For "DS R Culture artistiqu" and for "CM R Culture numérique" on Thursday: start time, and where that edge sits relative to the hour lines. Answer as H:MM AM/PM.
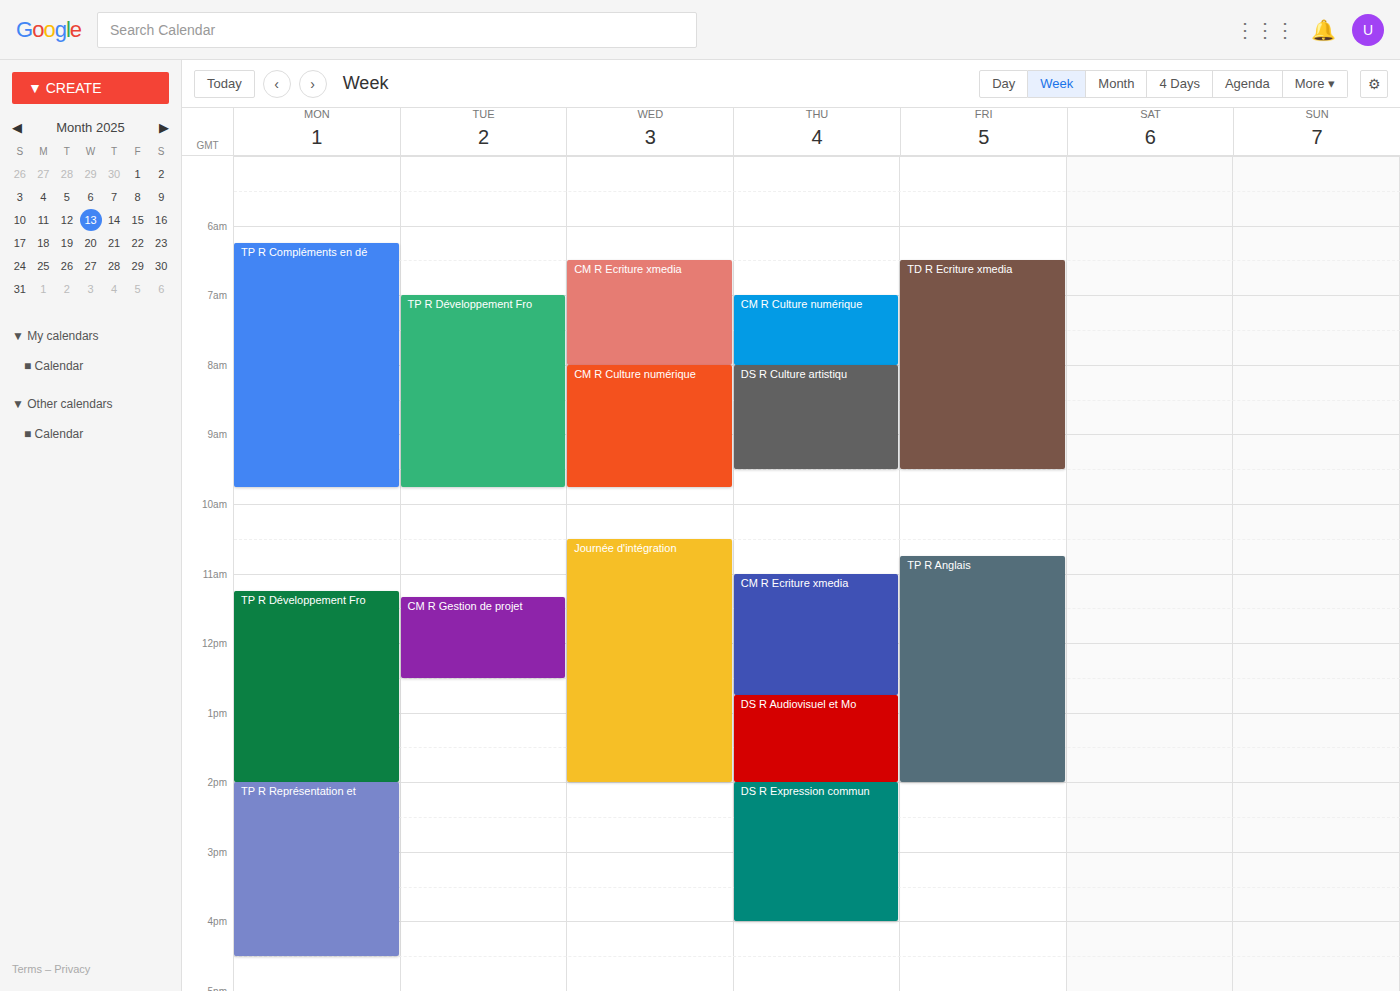
"DS R Culture artistiqu": 8:00 AM, exactly on the 8 AM line. "CM R Culture numérique": 7:00 AM, exactly on the 7 AM line.